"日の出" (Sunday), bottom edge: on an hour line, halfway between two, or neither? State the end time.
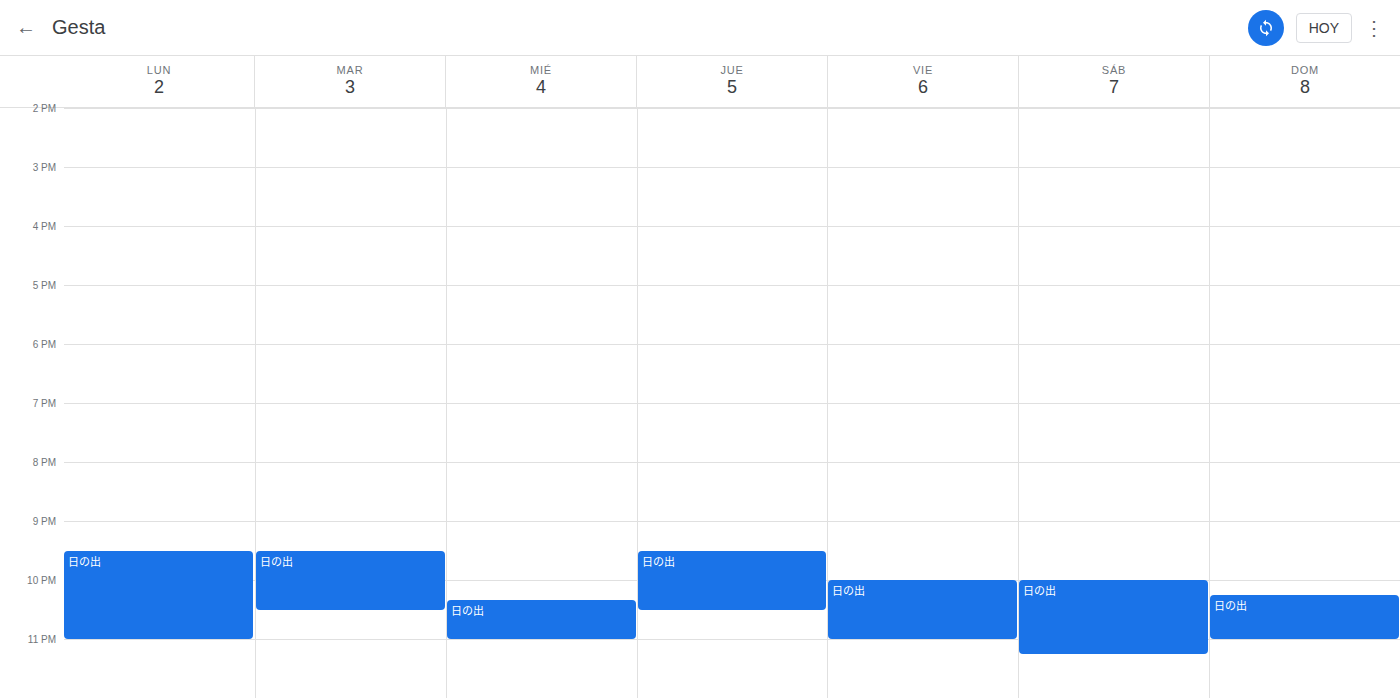
23:00 -- exactly on the 23:00 line.